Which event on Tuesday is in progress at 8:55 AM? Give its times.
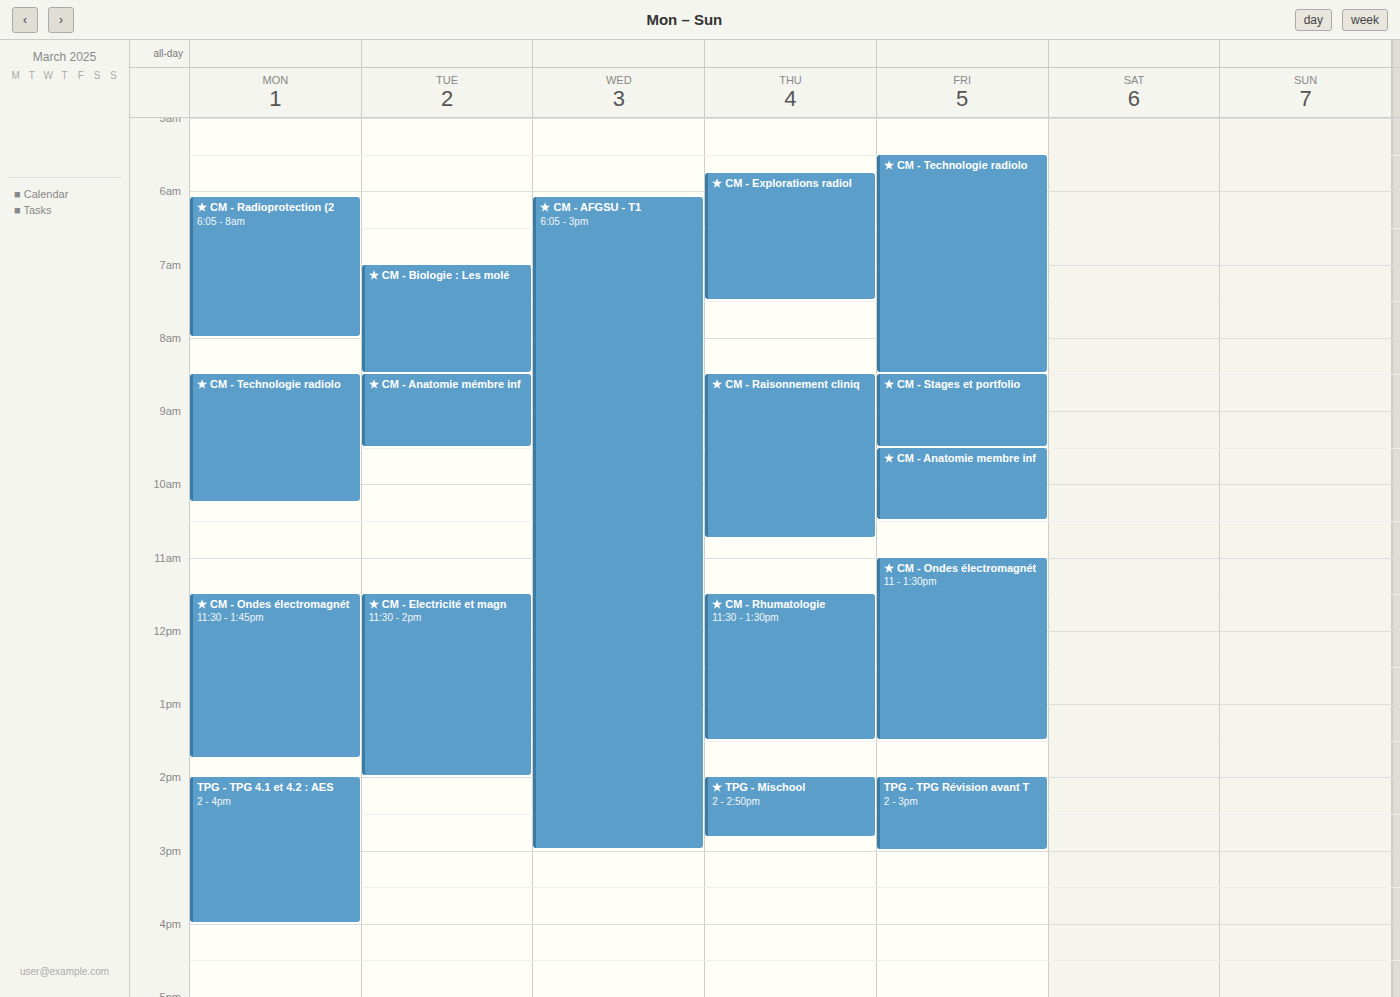
"★ CM - Anatomie mémbre inf", 8:30 AM to 9:30 AM